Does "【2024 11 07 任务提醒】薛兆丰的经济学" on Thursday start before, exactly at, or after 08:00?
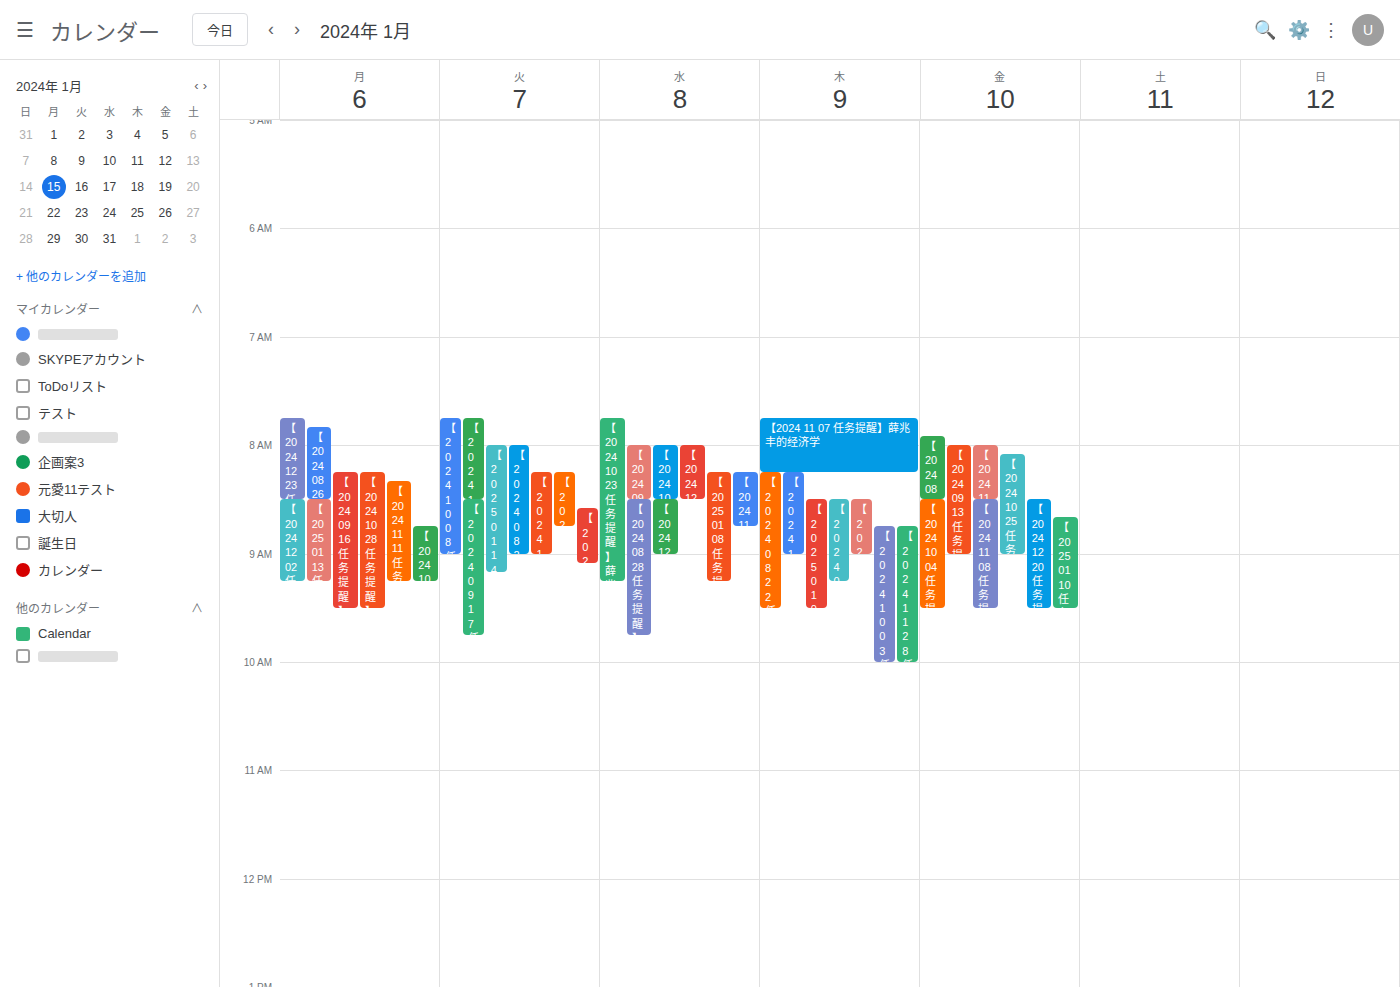
07:45 -- before 08:00, 15 minutes above the 08:00 line.